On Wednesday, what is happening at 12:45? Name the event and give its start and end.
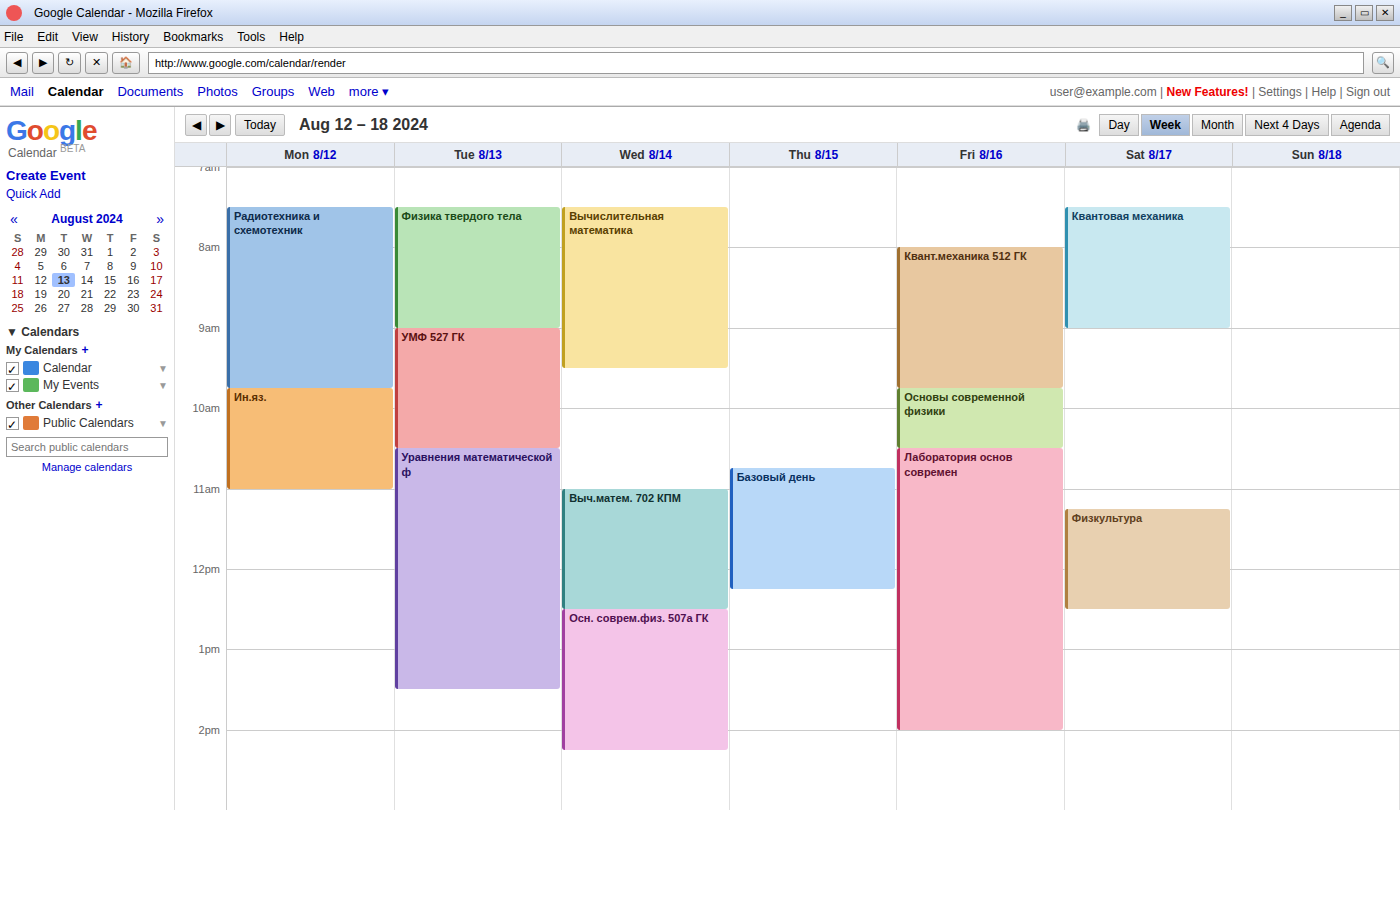
"Осн. соврем.физ. 507а ГК", 12:30 to 14:15